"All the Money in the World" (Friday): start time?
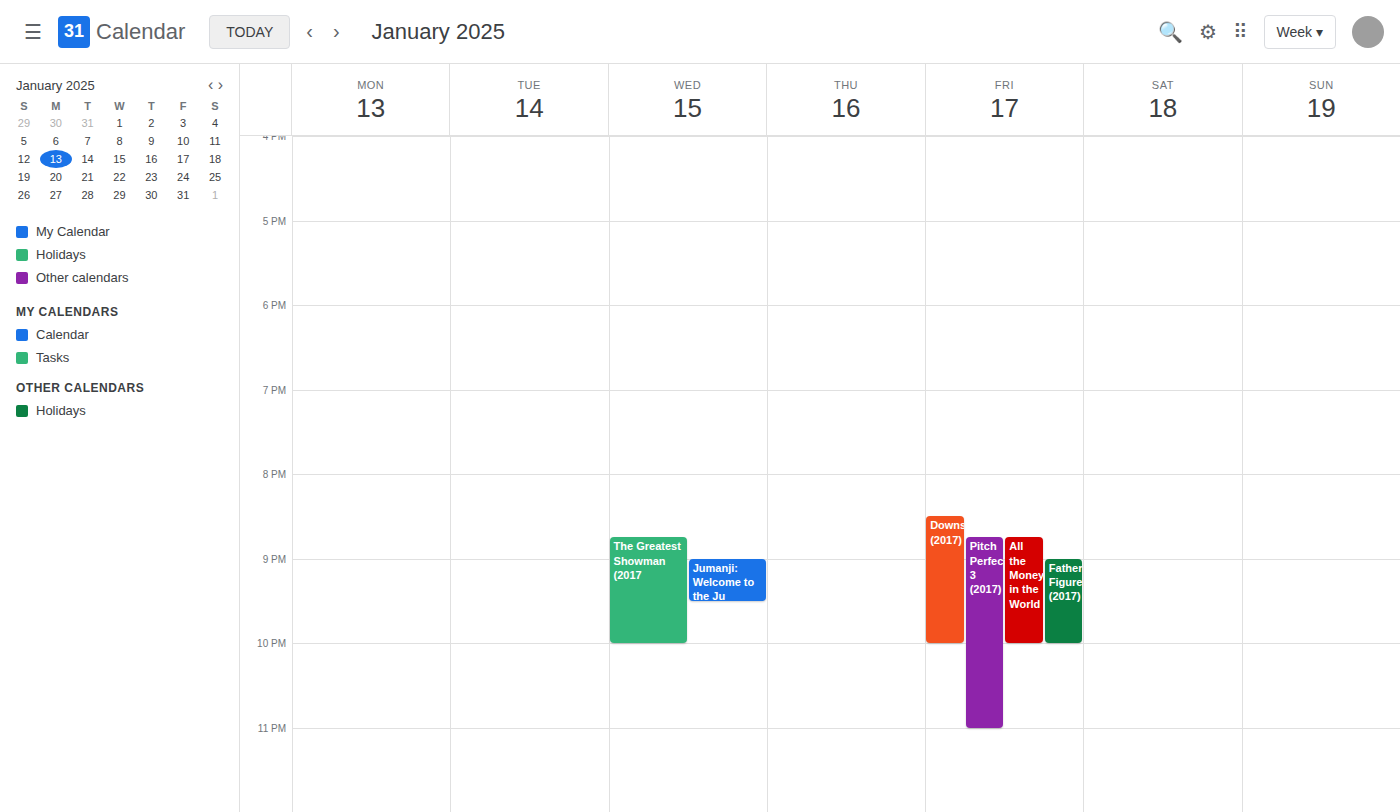
8:45 PM